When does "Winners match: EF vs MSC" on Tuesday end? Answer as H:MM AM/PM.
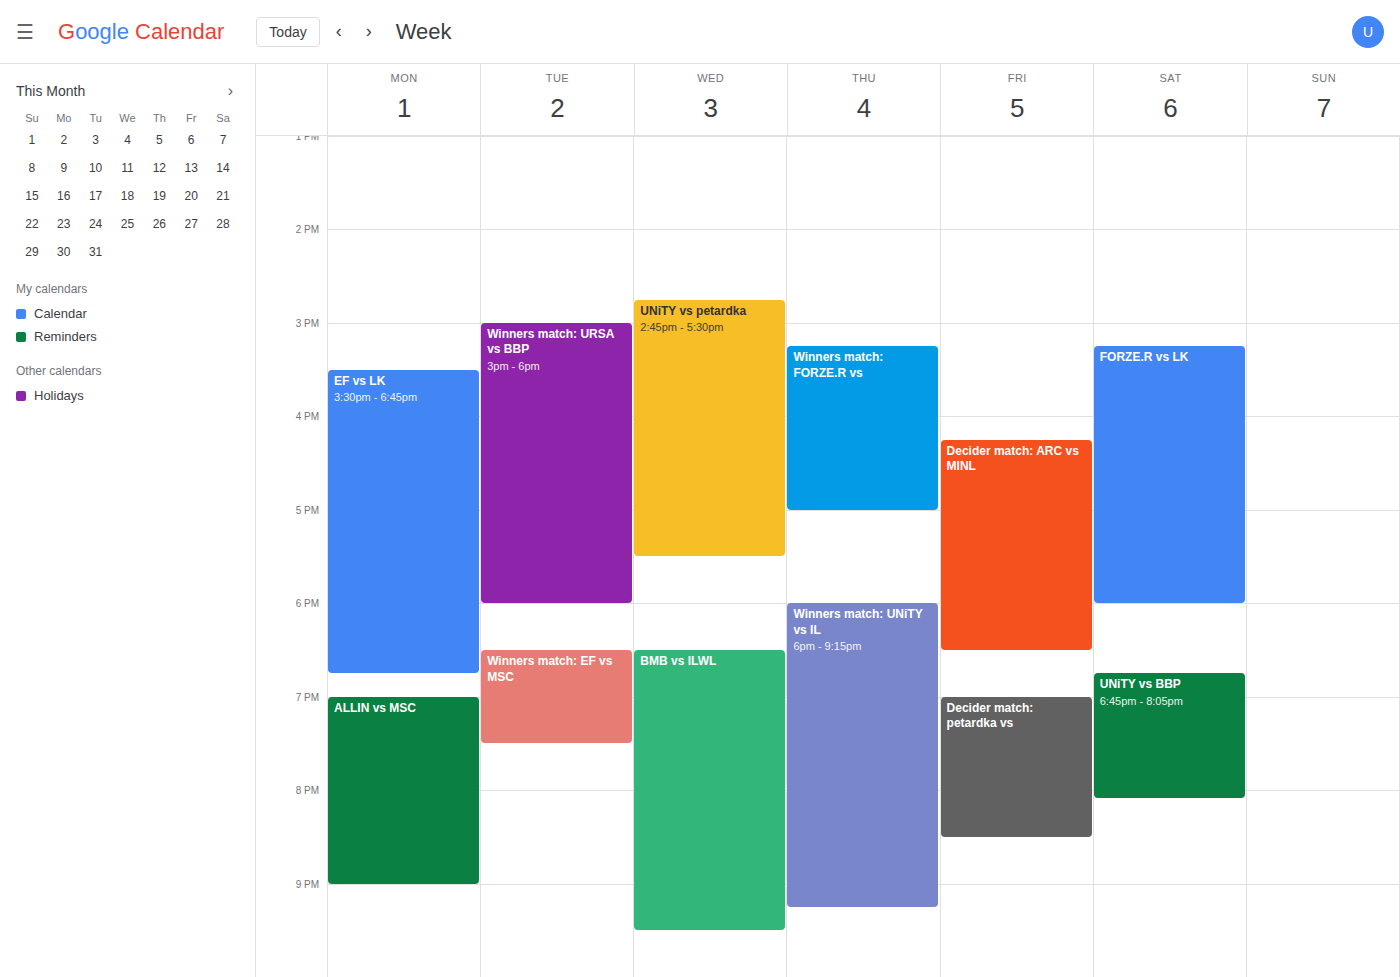
7:30 PM